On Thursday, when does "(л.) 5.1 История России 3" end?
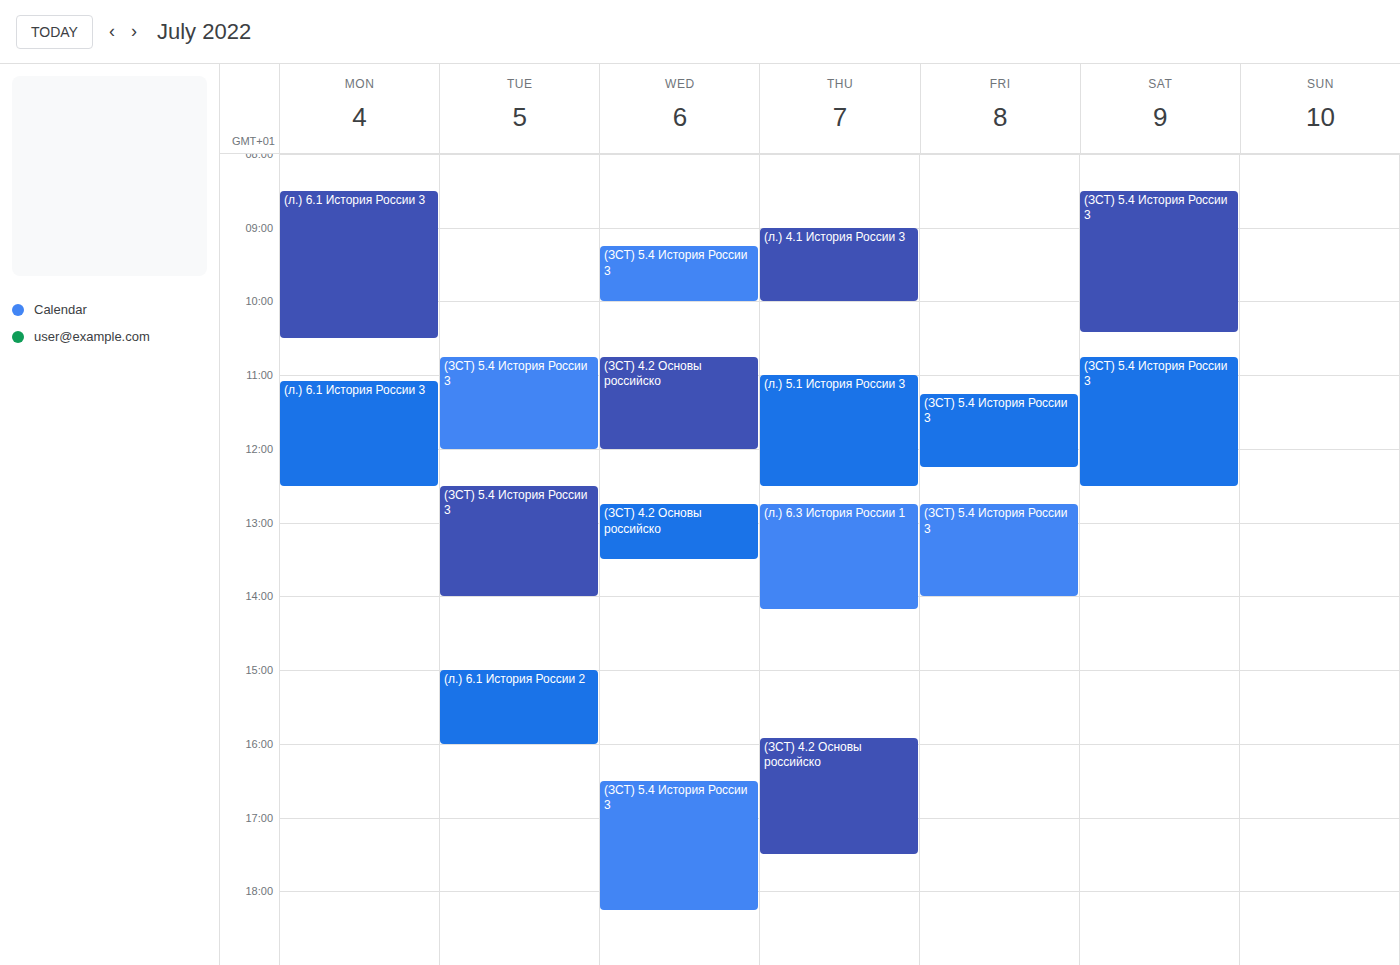
12:30 PM